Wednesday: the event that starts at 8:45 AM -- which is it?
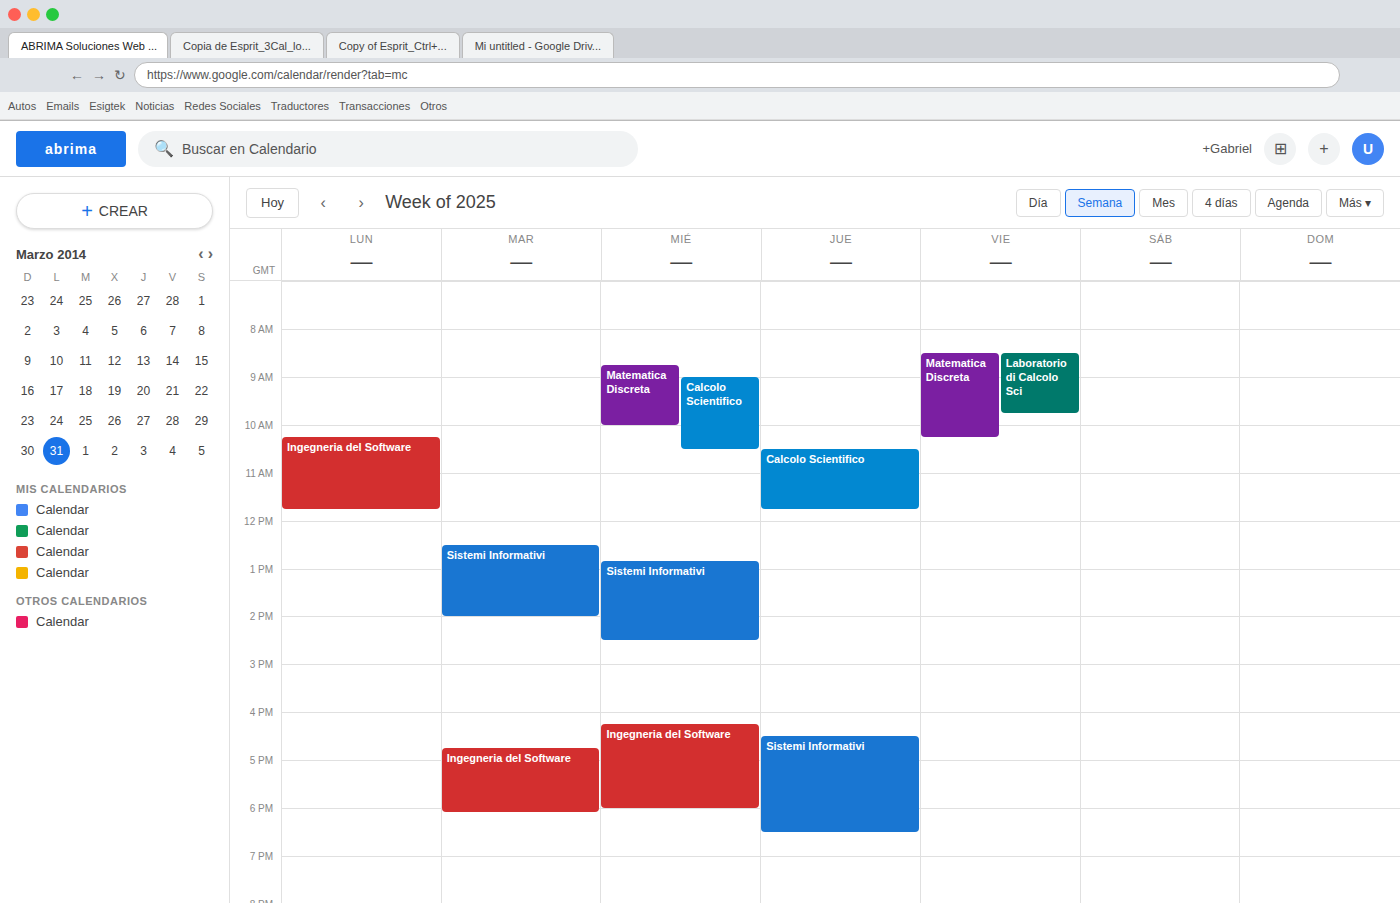
"Matematica Discreta"